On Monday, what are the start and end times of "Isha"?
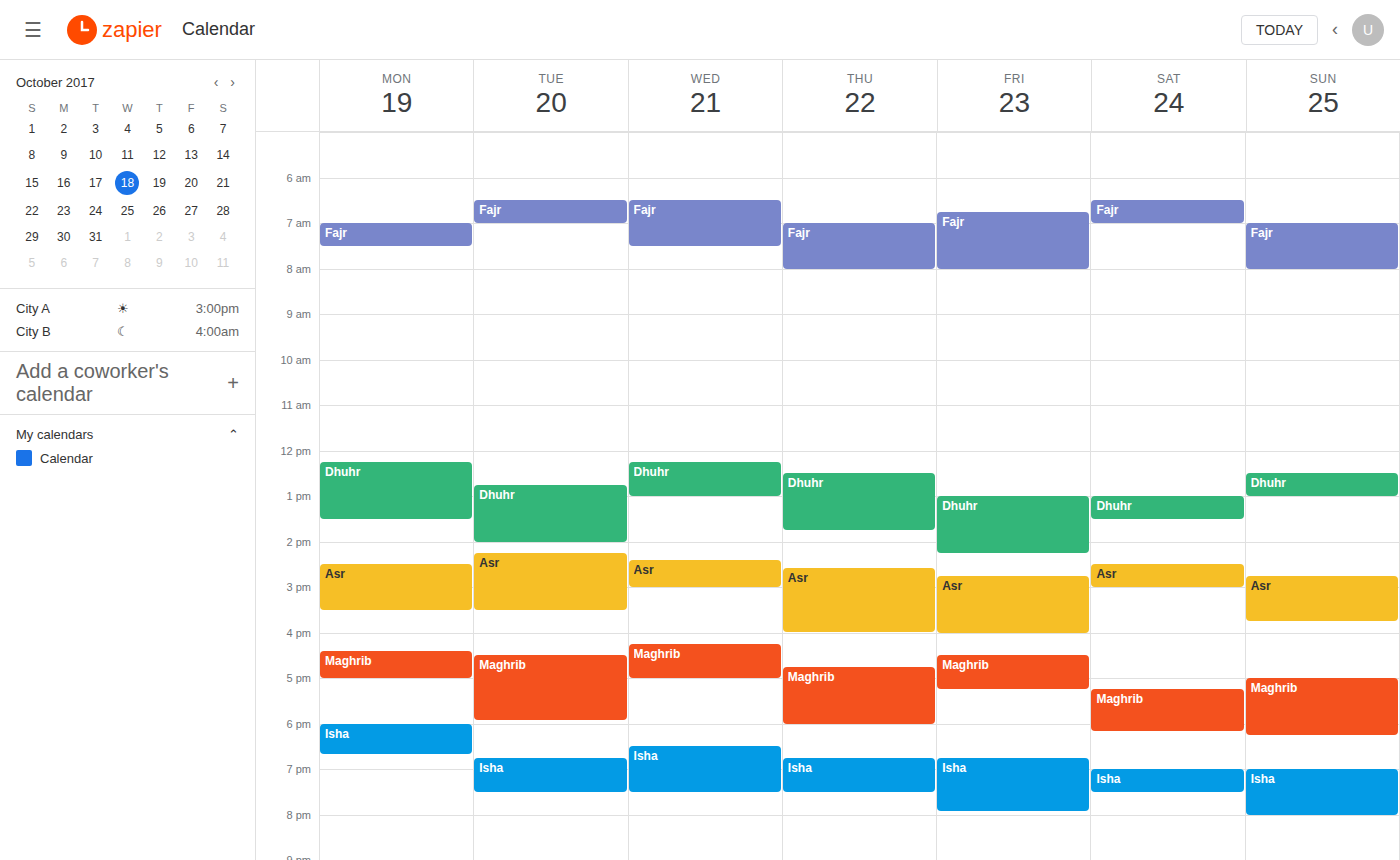
6:00 PM to 6:40 PM